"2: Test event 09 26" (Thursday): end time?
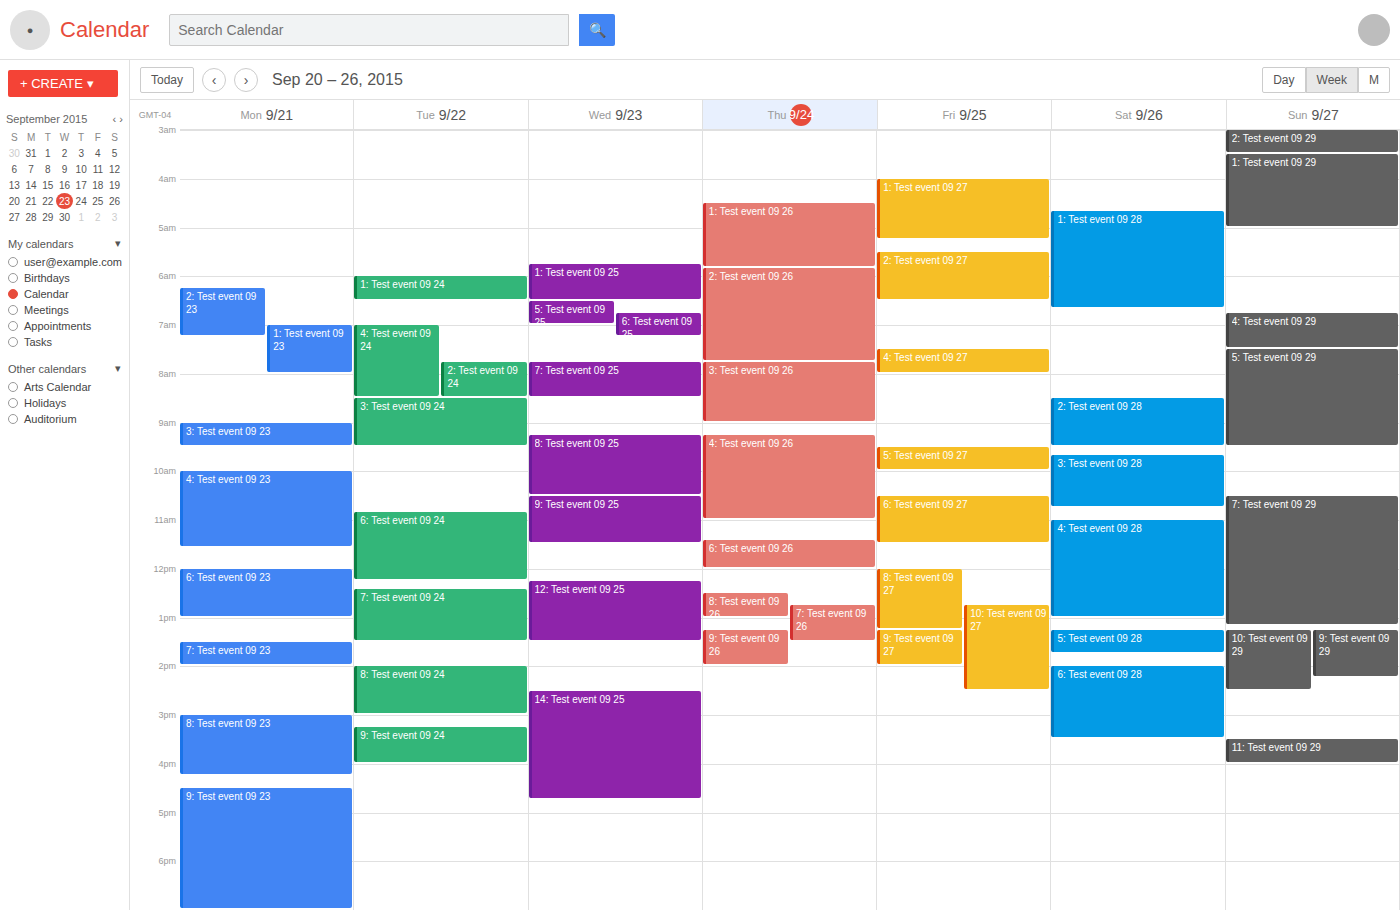
7:45 AM